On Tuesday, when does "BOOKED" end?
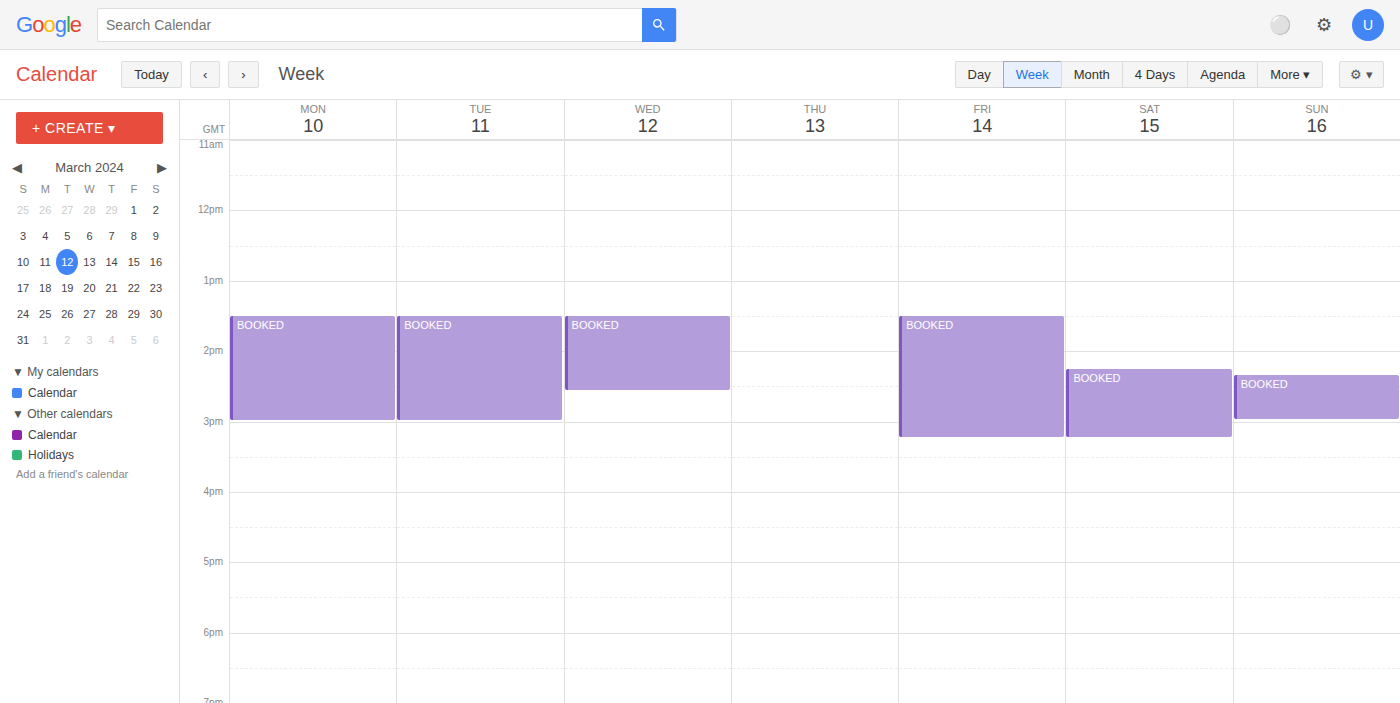
3:00 PM